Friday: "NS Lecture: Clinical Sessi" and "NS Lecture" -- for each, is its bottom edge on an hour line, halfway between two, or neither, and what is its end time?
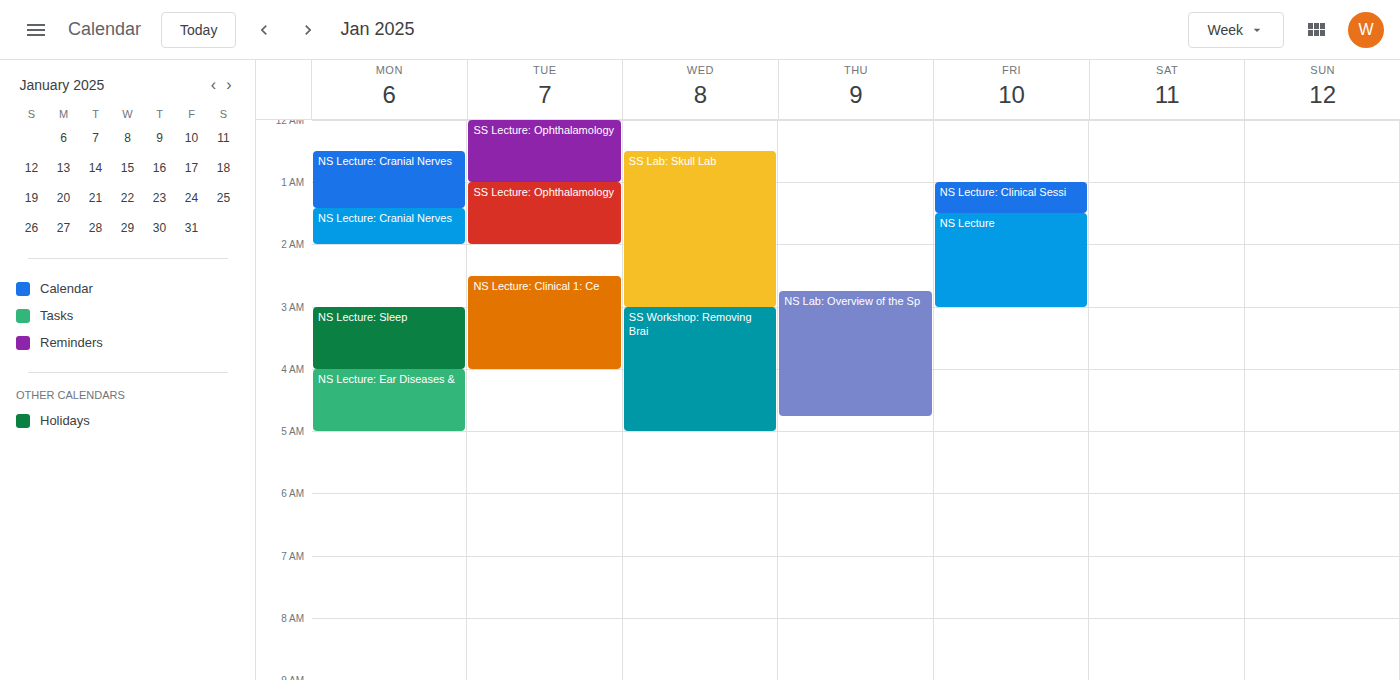
"NS Lecture: Clinical Sessi": 1:30 AM, halfway between the 1 AM and 2 AM lines. "NS Lecture": 3:00 AM, exactly on the 3 AM line.